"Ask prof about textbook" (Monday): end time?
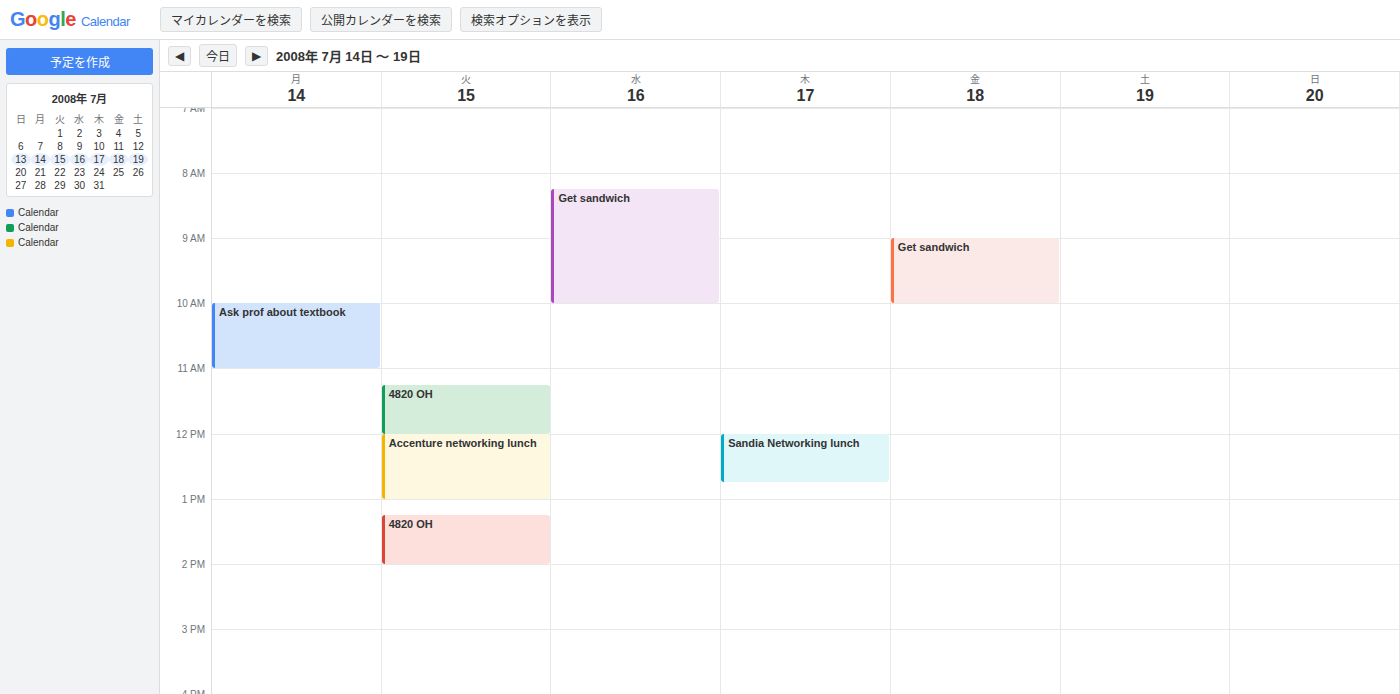
11:00